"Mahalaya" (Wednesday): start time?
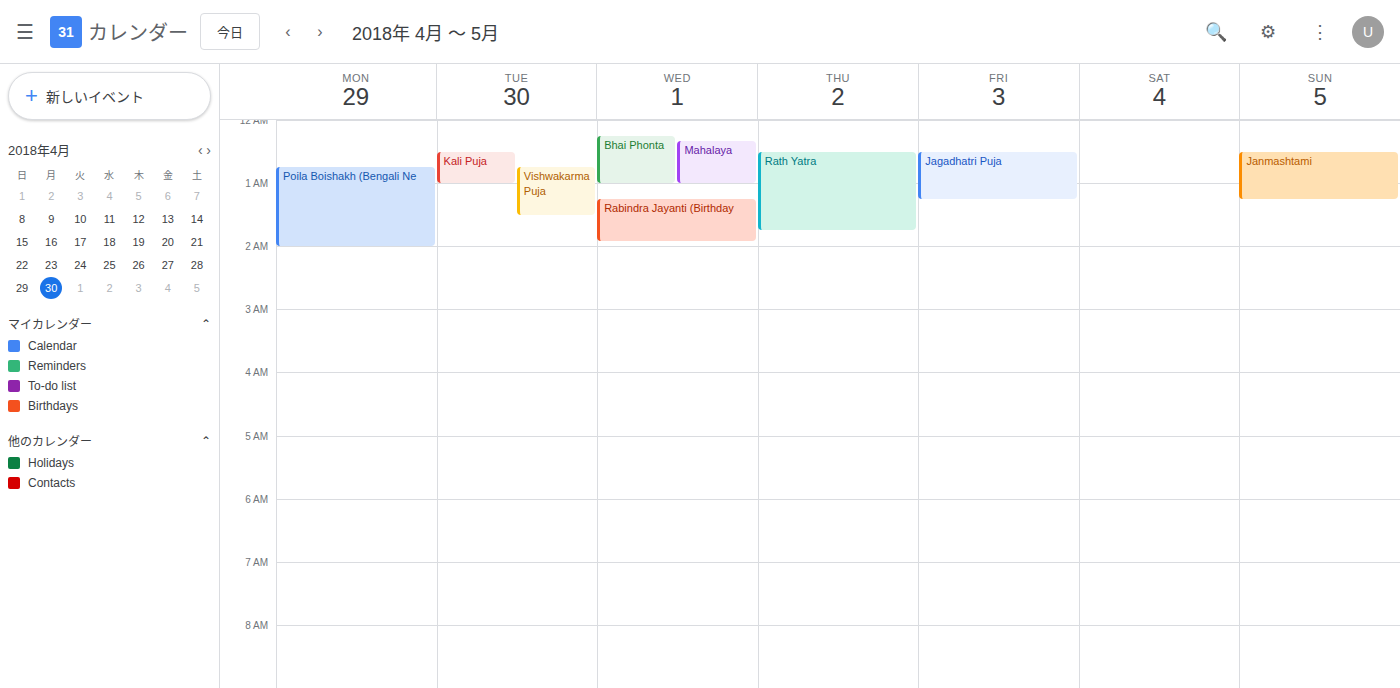
00:20